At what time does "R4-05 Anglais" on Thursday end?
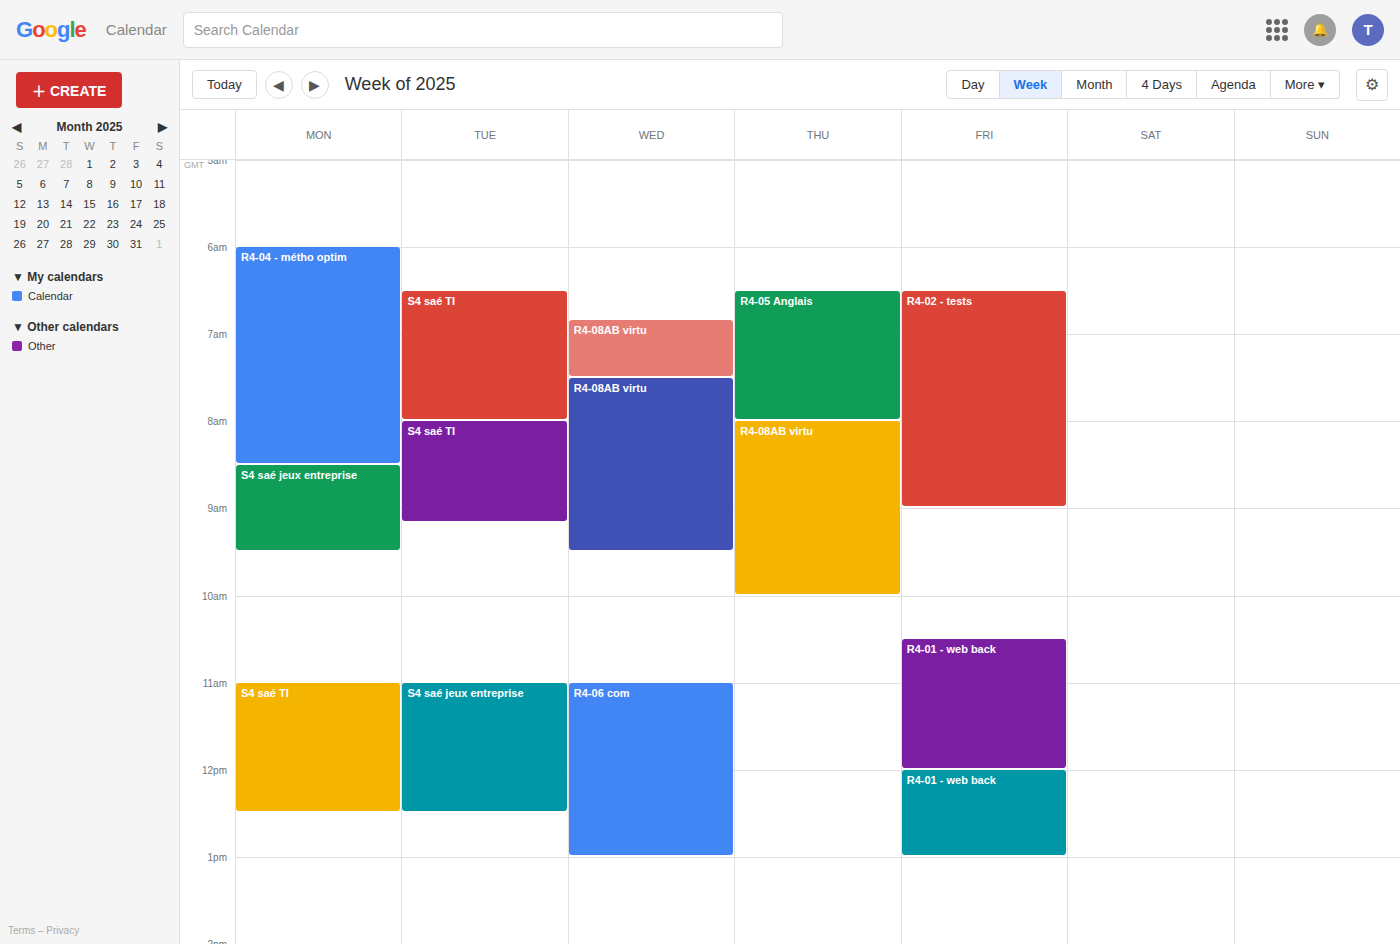
8:00 AM